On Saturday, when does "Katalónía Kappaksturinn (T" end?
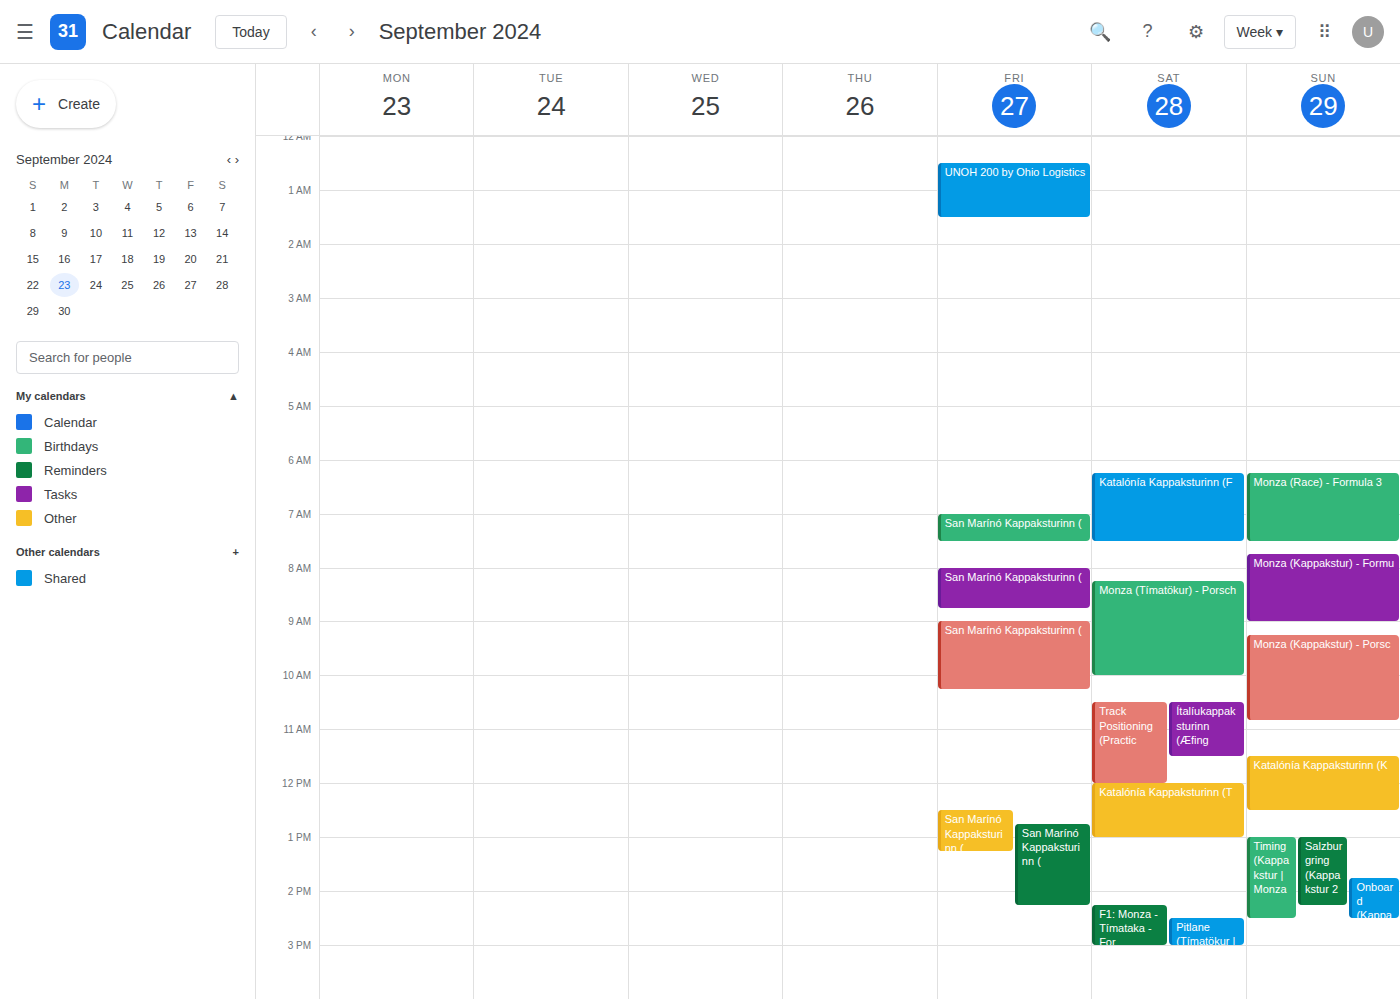
13:00